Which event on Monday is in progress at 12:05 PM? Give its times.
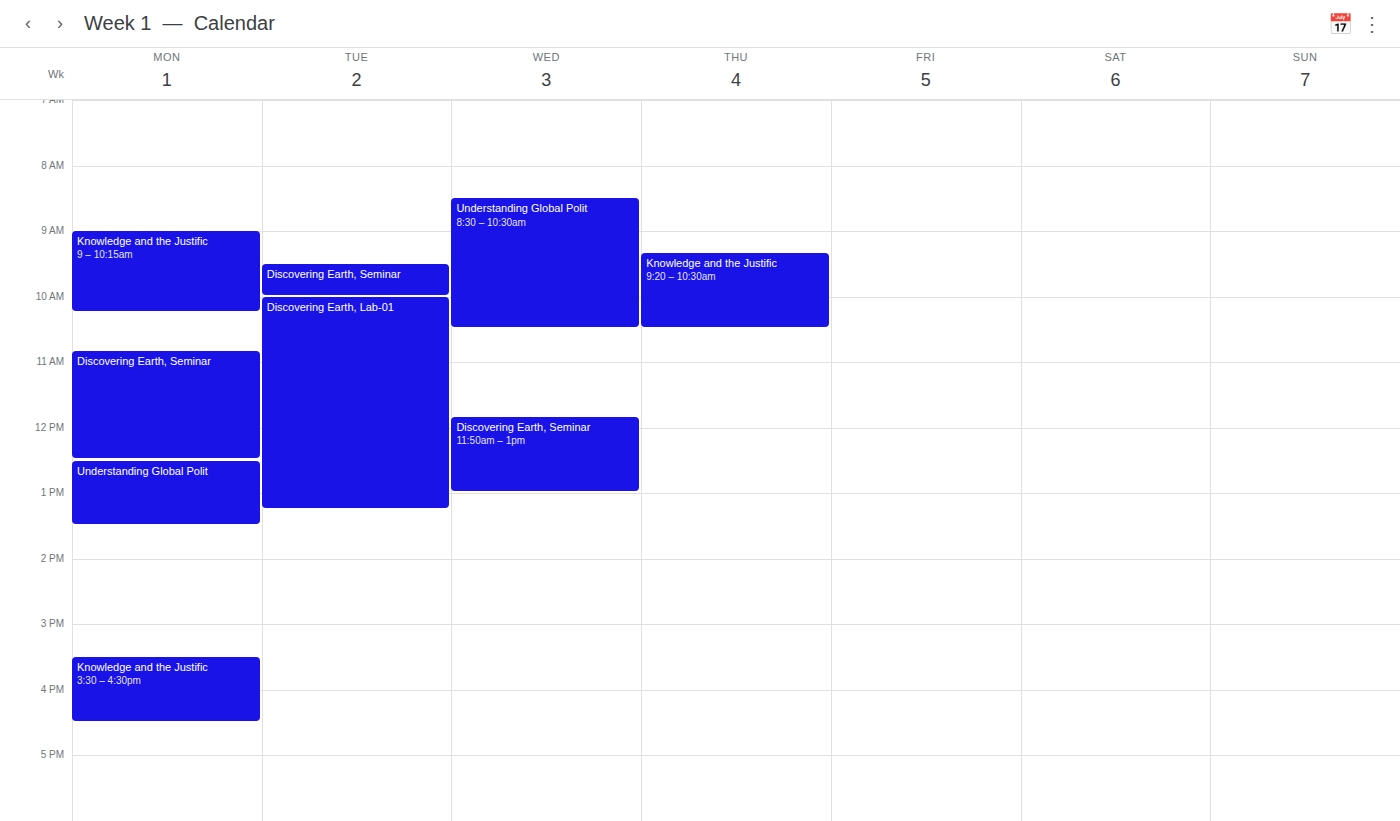
"Discovering Earth, Seminar", 10:50 AM to 12:30 PM